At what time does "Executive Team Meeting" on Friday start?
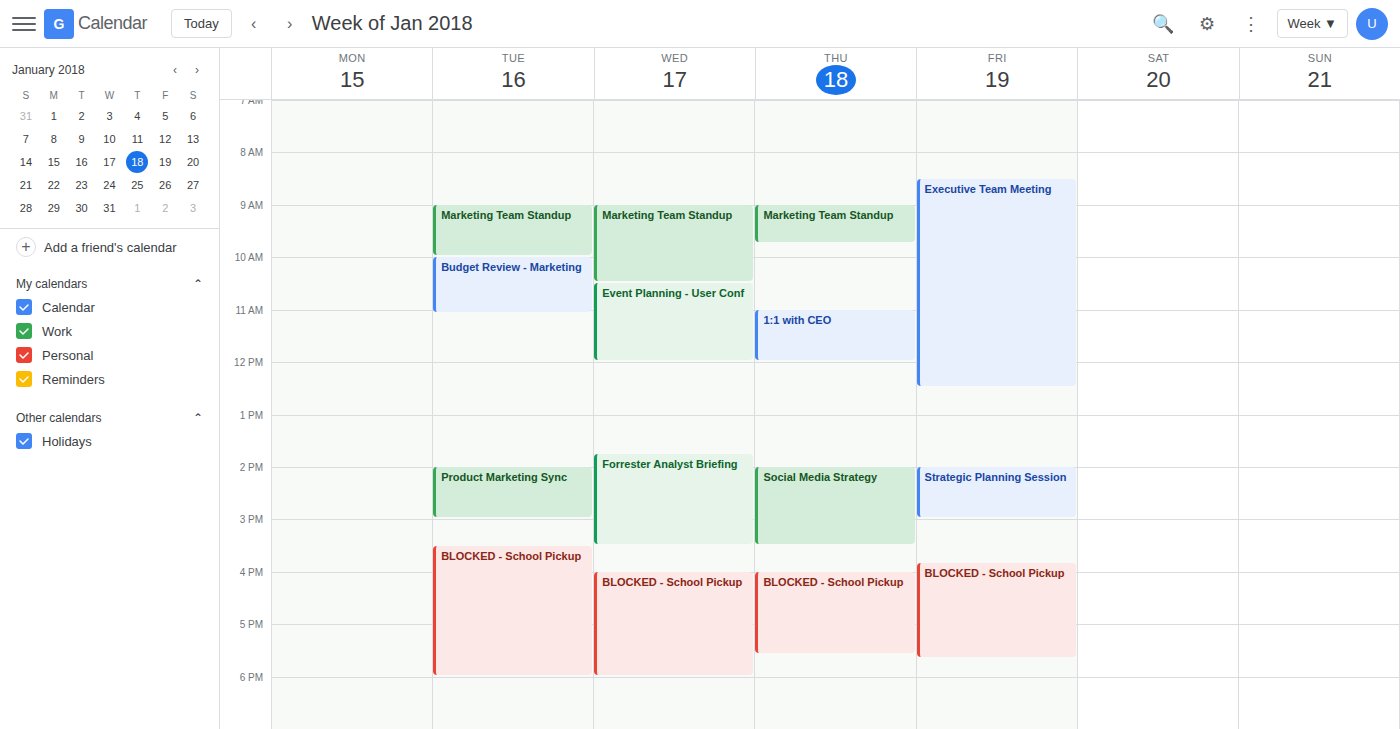
8:30 AM